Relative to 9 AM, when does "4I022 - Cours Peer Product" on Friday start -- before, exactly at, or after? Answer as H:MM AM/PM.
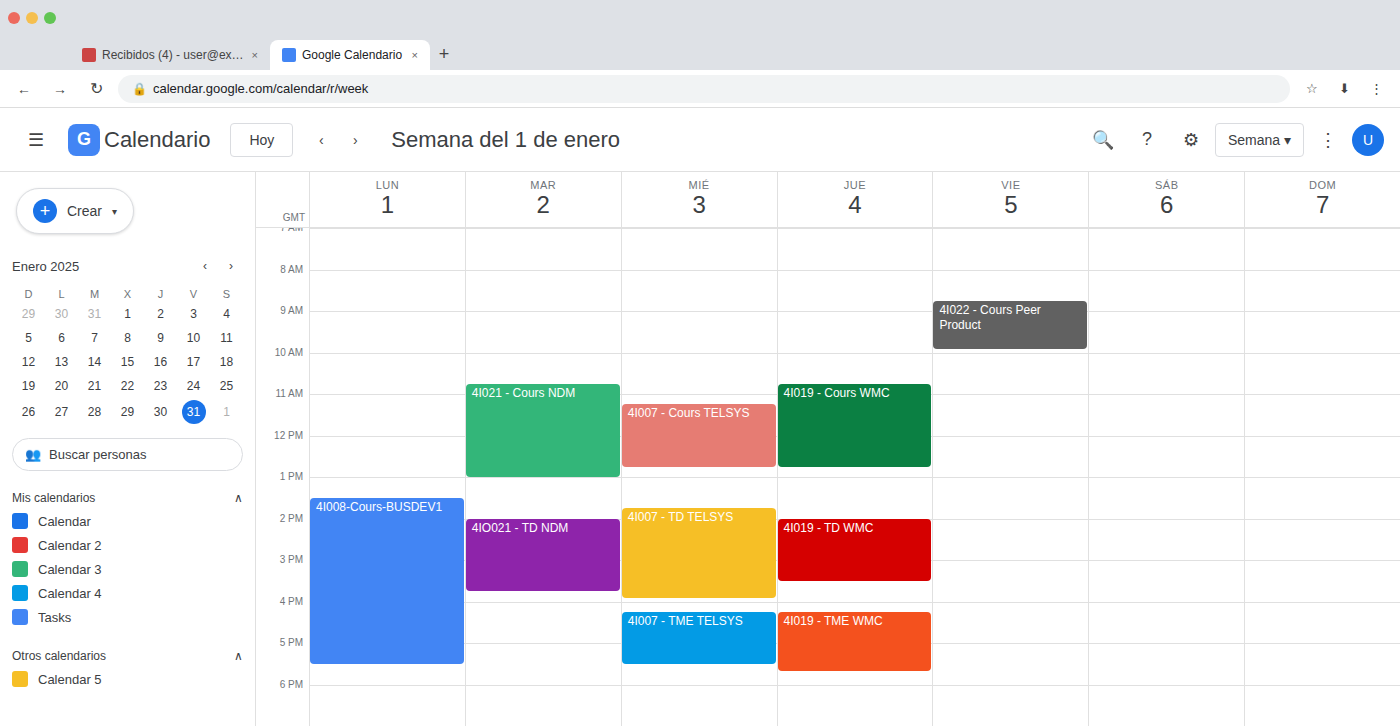
8:45 AM -- before 9 AM, 15 minutes above the 9 AM line.